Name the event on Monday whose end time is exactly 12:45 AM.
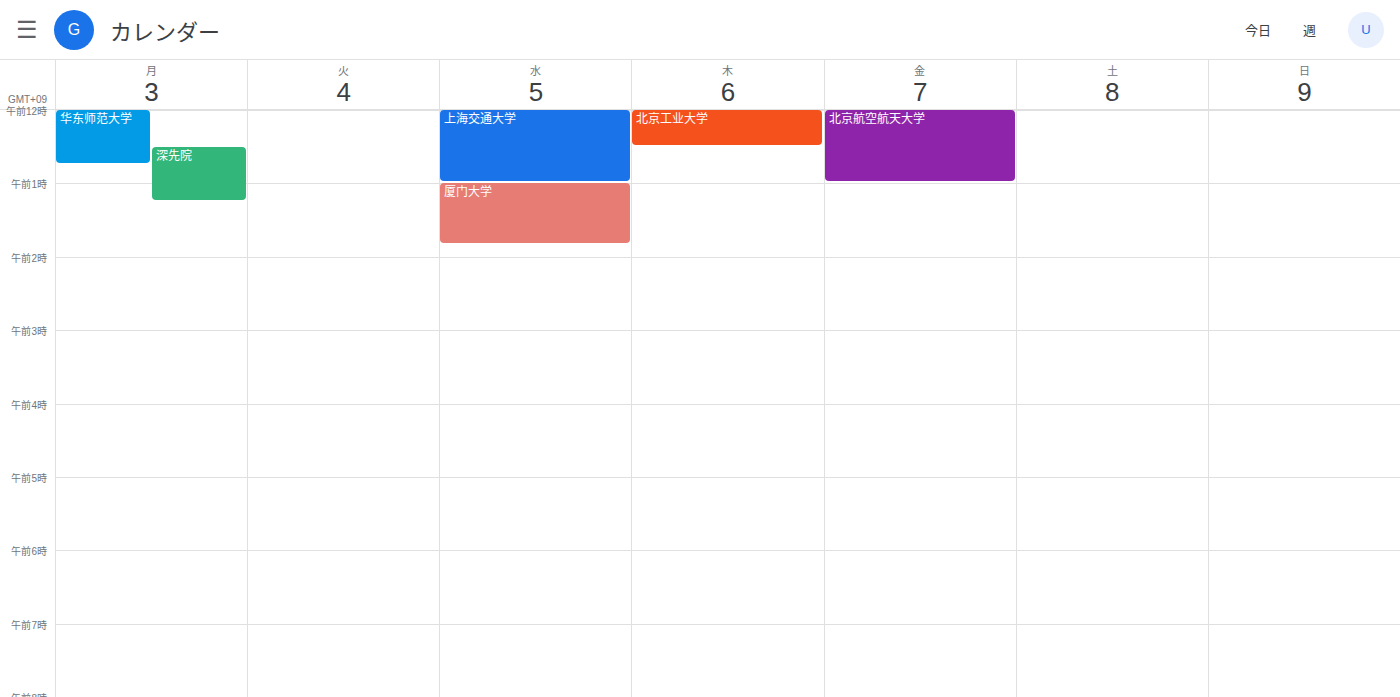
"华东师范大学"